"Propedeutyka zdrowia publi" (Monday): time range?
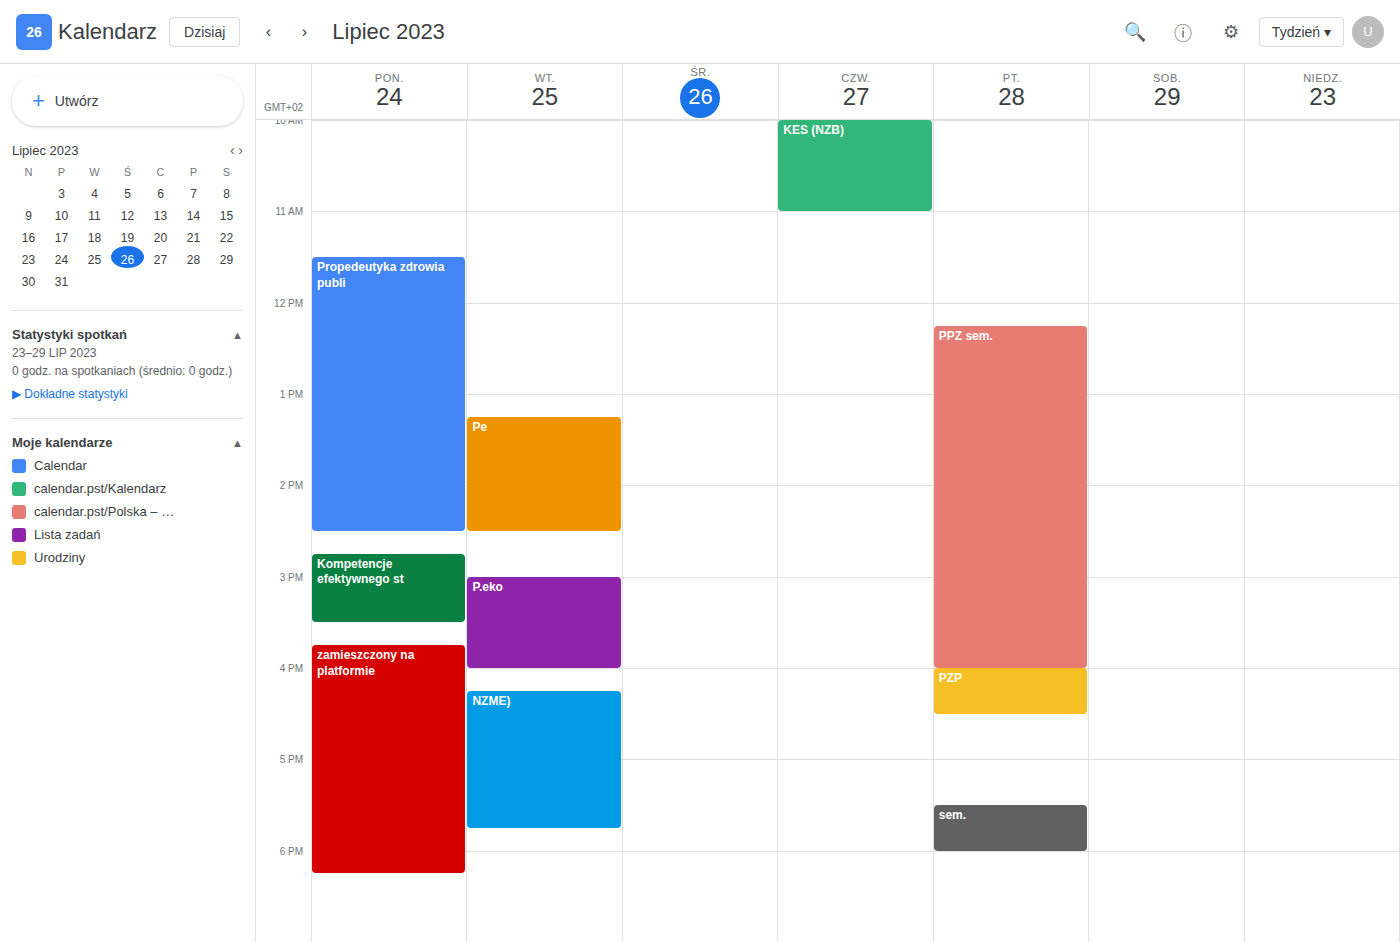
11:30 AM to 2:30 PM